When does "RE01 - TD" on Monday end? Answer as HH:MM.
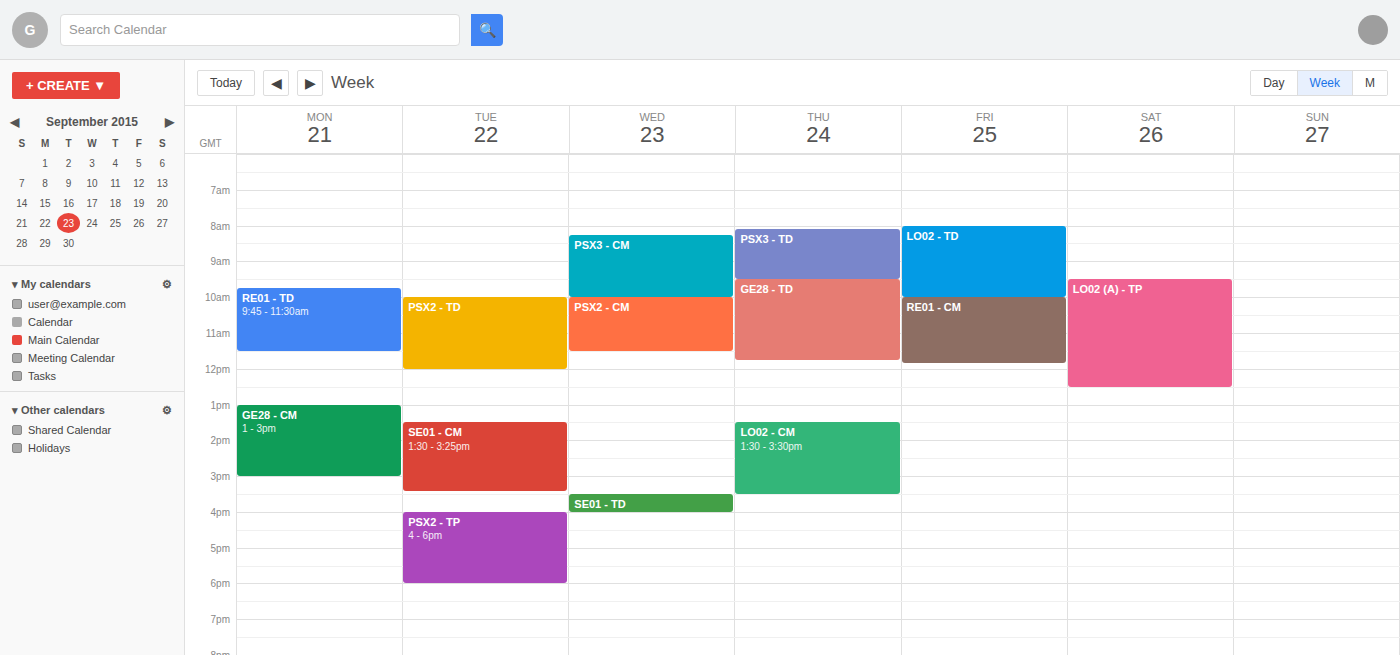
11:30